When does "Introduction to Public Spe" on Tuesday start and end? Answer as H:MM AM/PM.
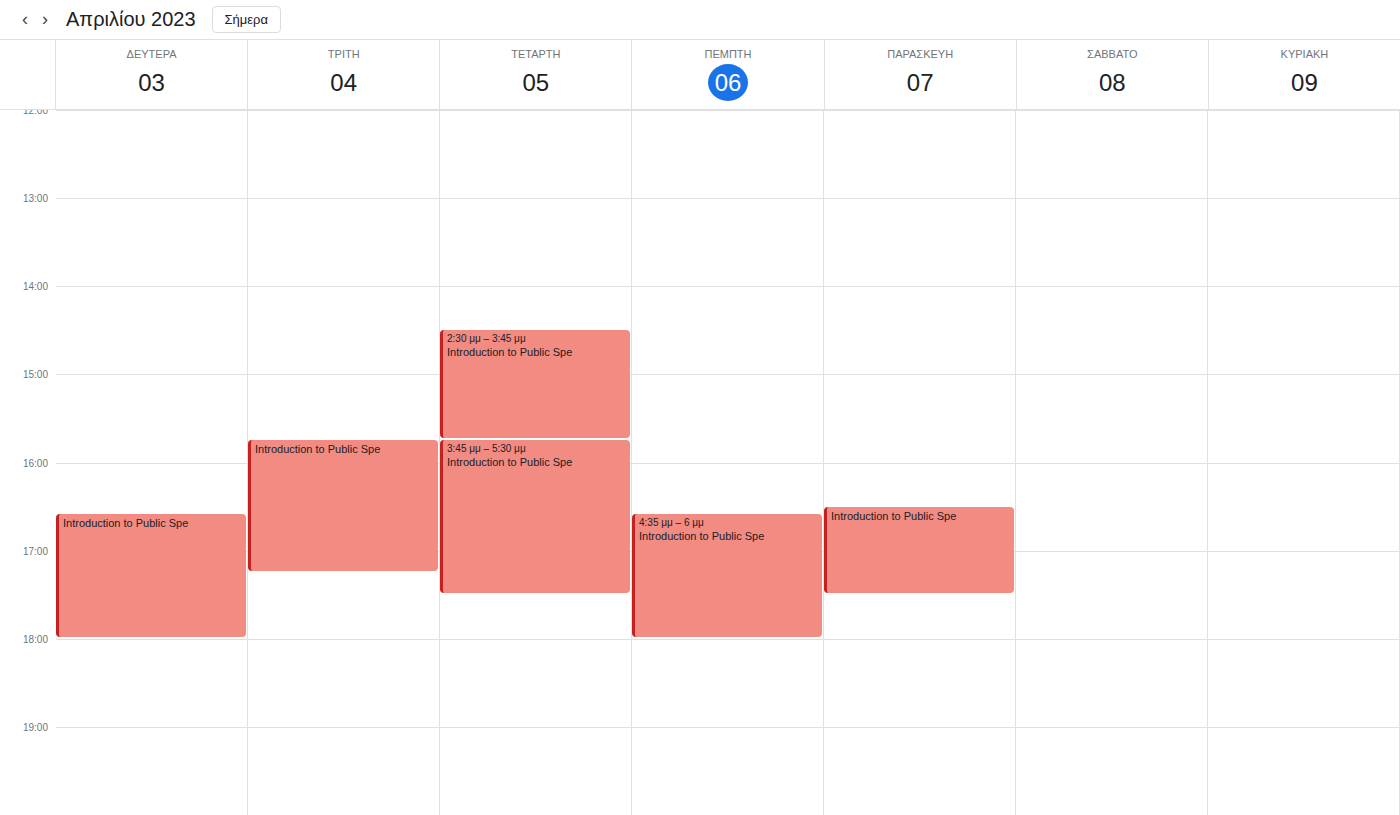
3:45 PM to 5:15 PM